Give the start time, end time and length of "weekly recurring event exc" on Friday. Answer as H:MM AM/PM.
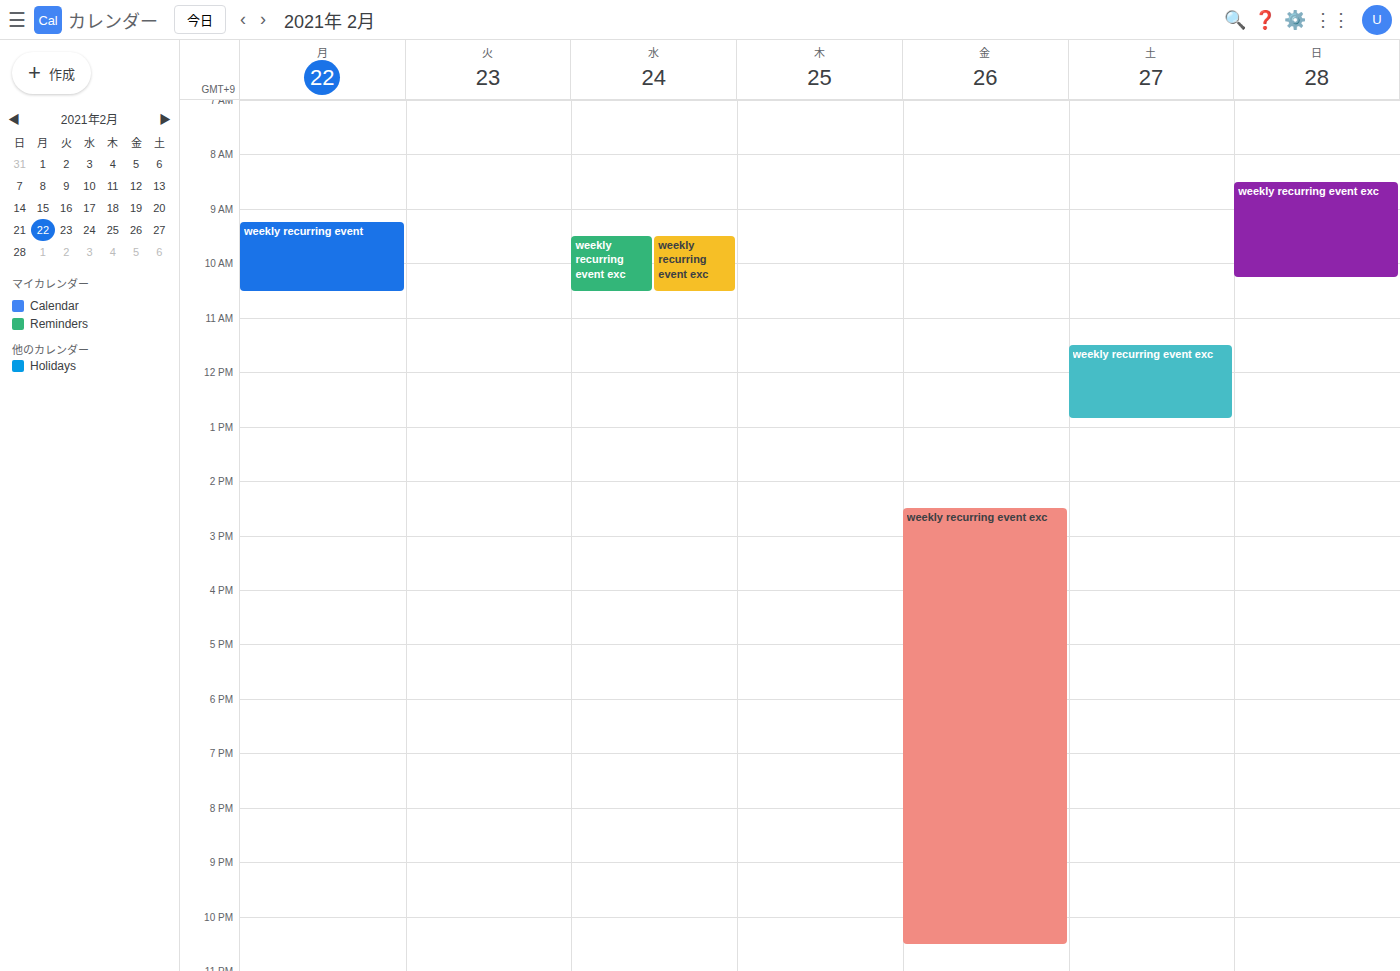
2:30 PM to 10:30 PM, 8 hours